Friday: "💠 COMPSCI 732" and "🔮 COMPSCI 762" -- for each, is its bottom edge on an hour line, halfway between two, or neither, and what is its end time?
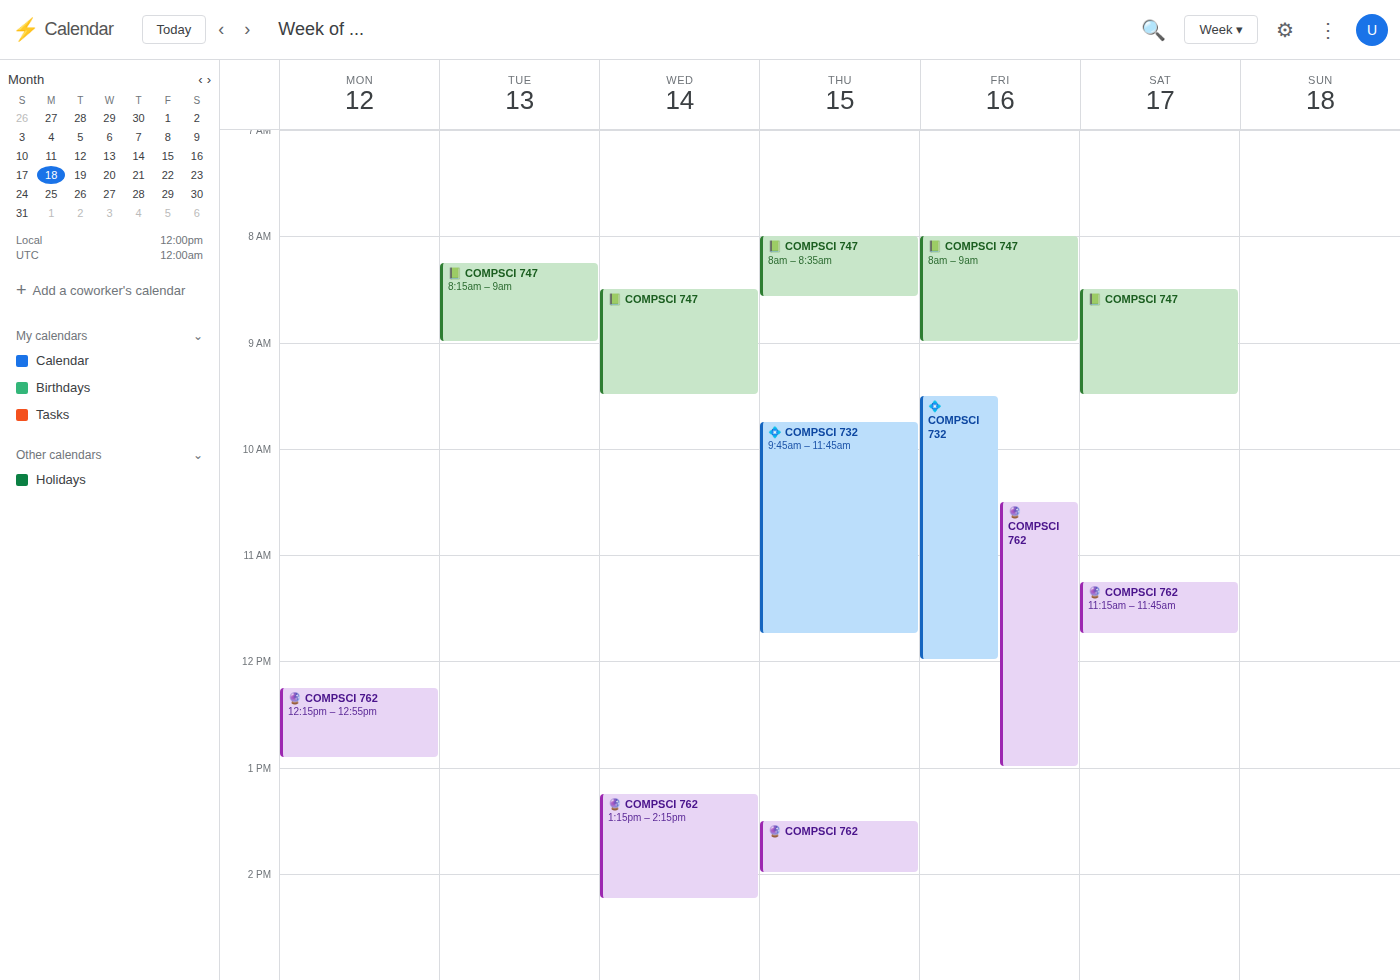
"💠 COMPSCI 732": 12:00 PM, exactly on the 12 PM line. "🔮 COMPSCI 762": 1:00 PM, exactly on the 1 PM line.